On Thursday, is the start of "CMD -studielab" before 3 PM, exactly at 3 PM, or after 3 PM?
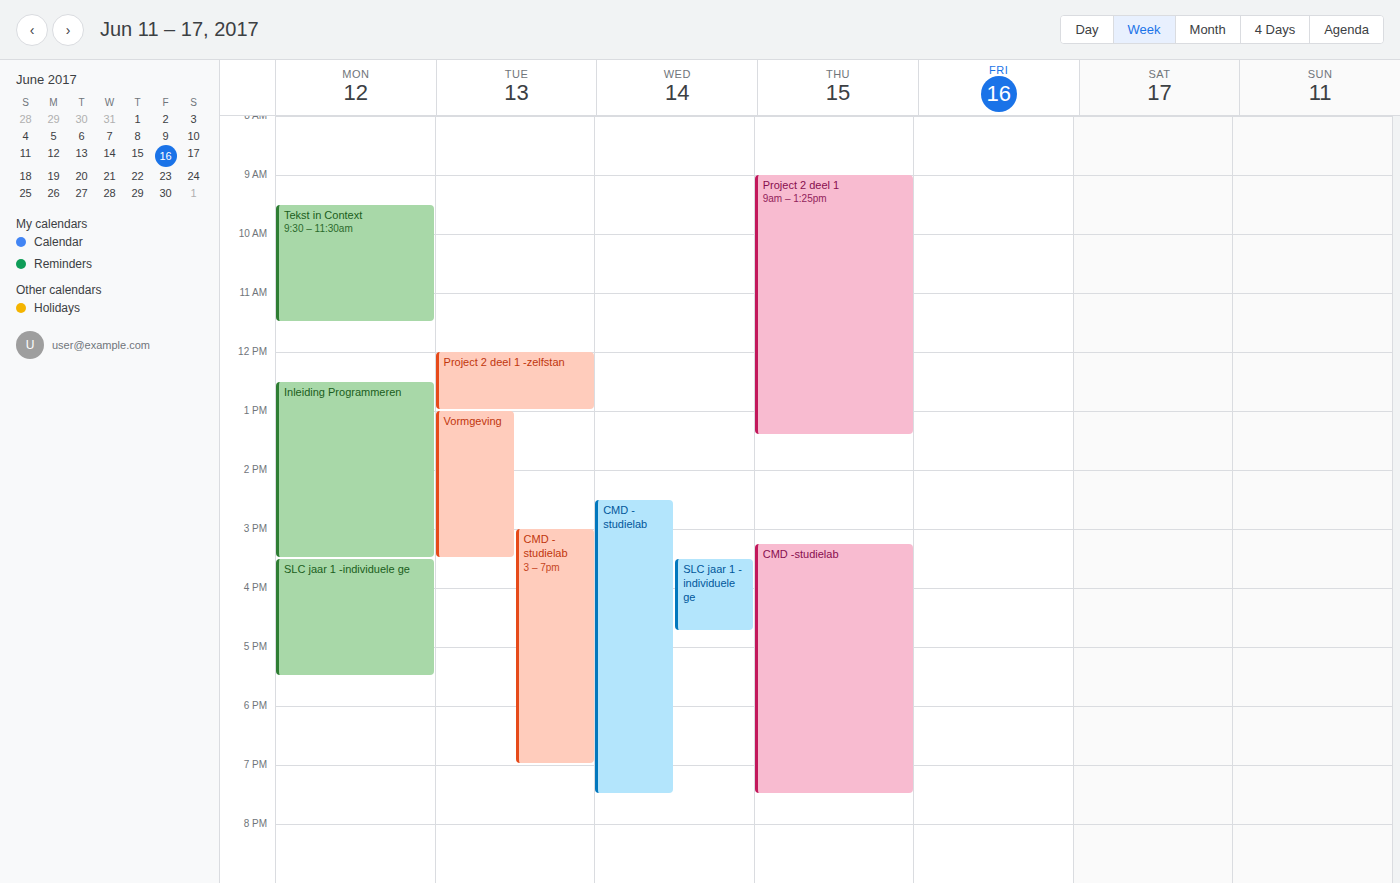
3:15 PM -- after 3 PM, 15 minutes below the 3 PM line.